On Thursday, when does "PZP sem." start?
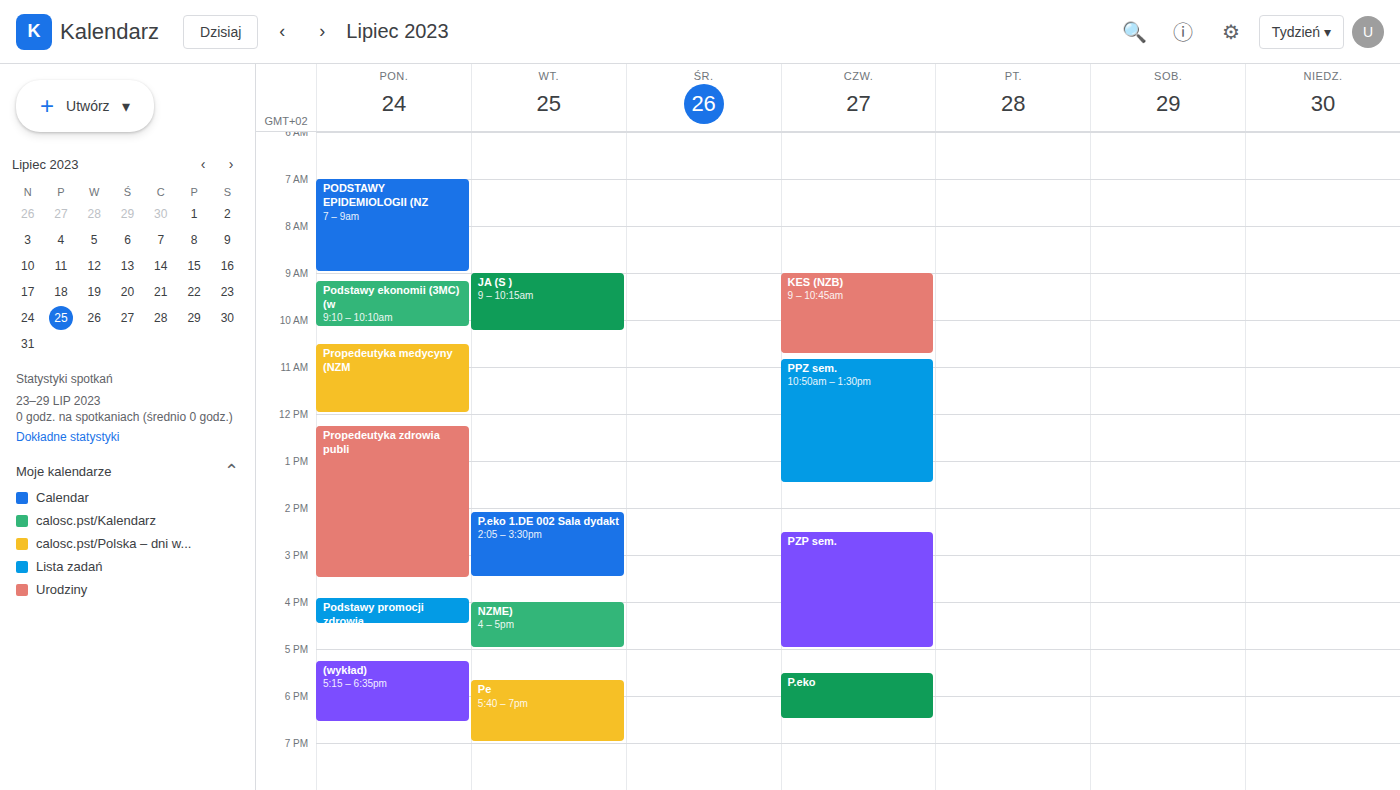
14:30